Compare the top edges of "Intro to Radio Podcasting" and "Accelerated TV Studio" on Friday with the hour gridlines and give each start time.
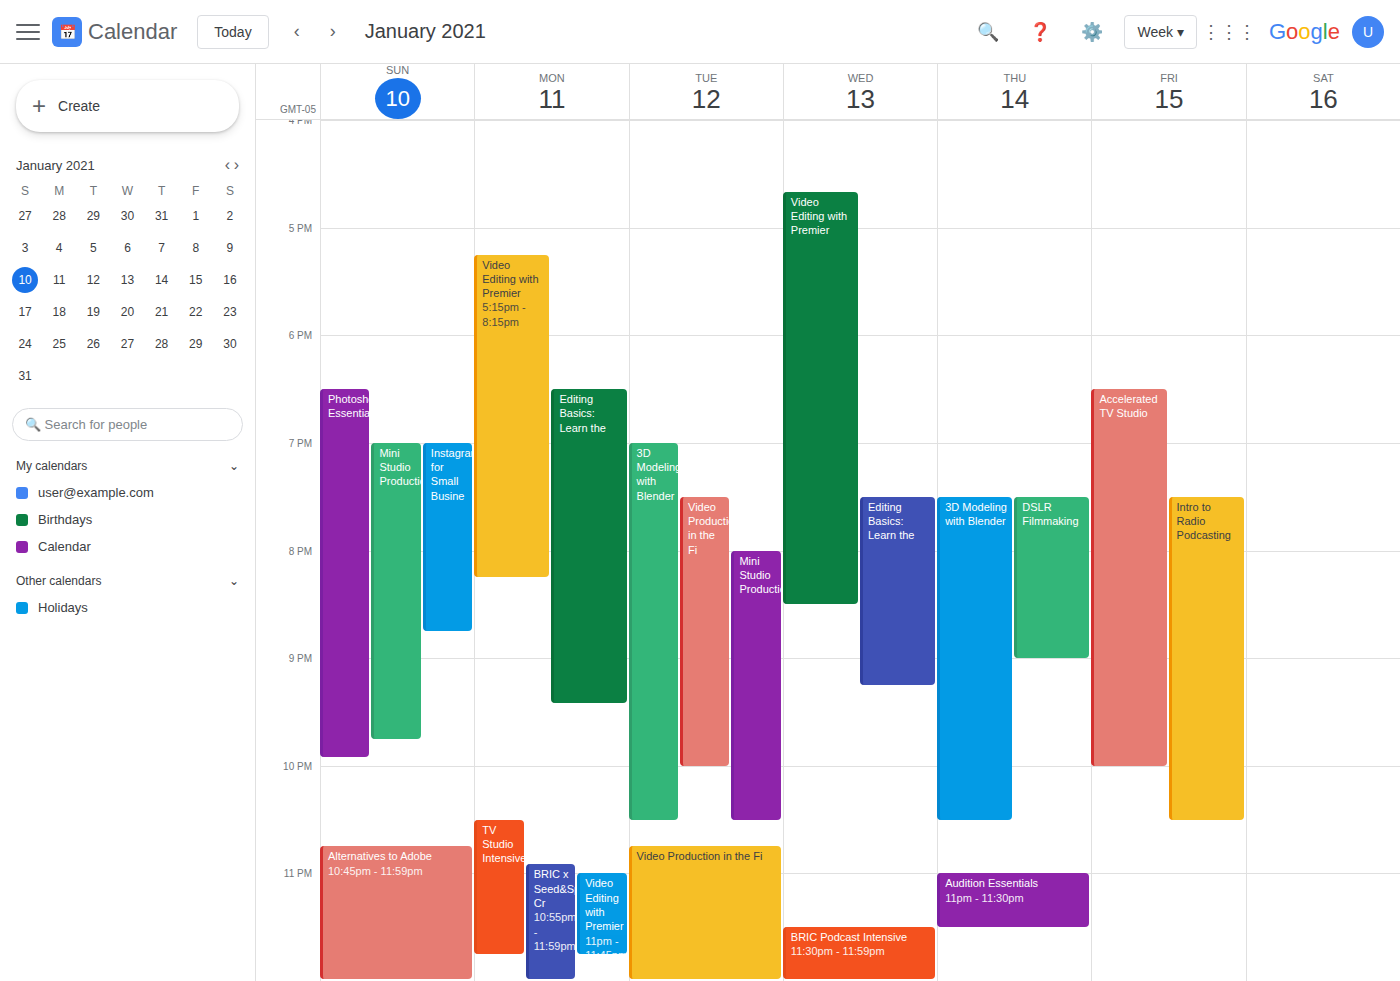
"Intro to Radio Podcasting": 7:30 PM, halfway between the 7 PM and 8 PM lines. "Accelerated TV Studio": 6:30 PM, halfway between the 6 PM and 7 PM lines.